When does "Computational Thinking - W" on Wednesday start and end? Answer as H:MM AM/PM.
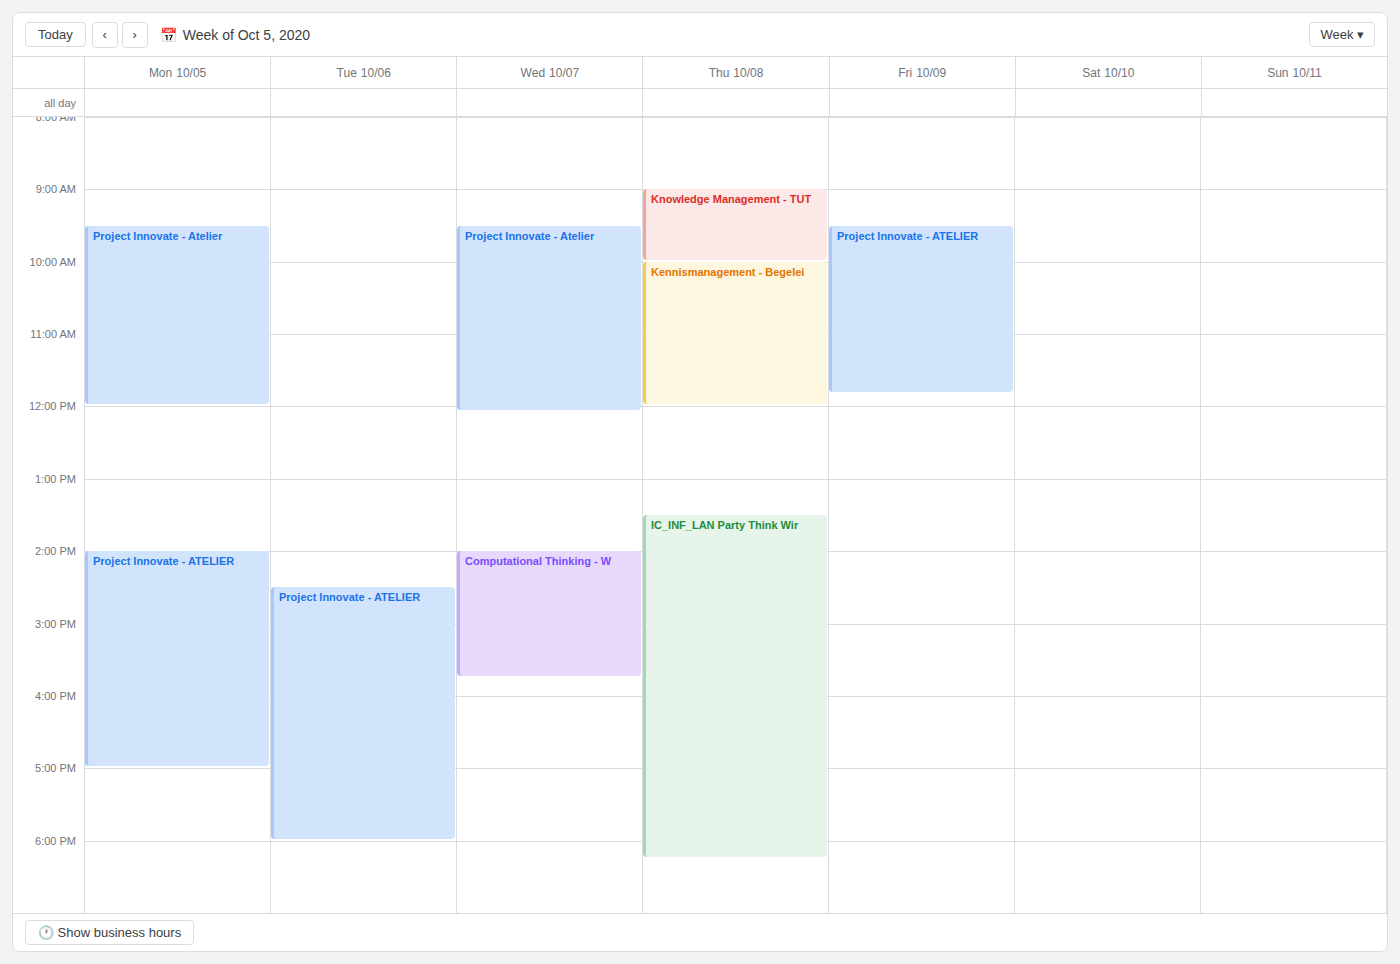
2:00 PM to 3:45 PM